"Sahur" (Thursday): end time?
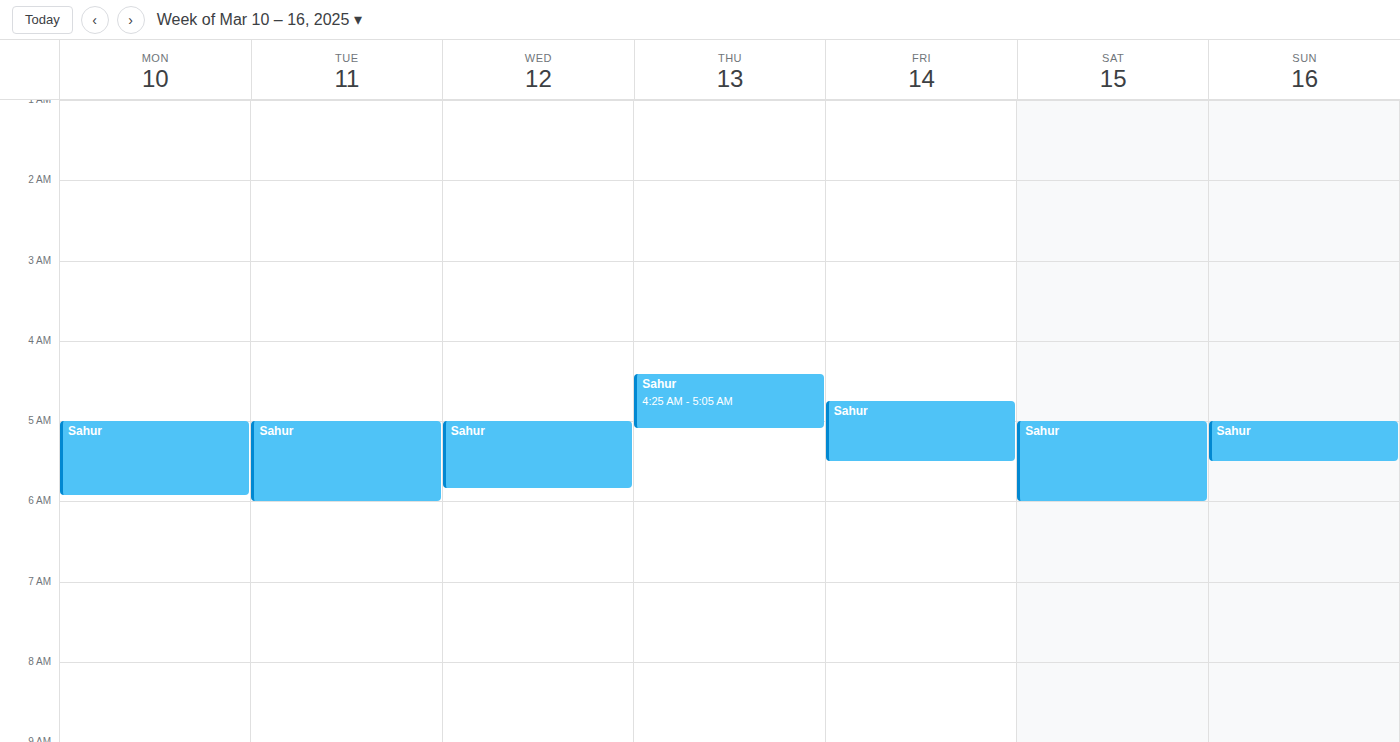
05:05